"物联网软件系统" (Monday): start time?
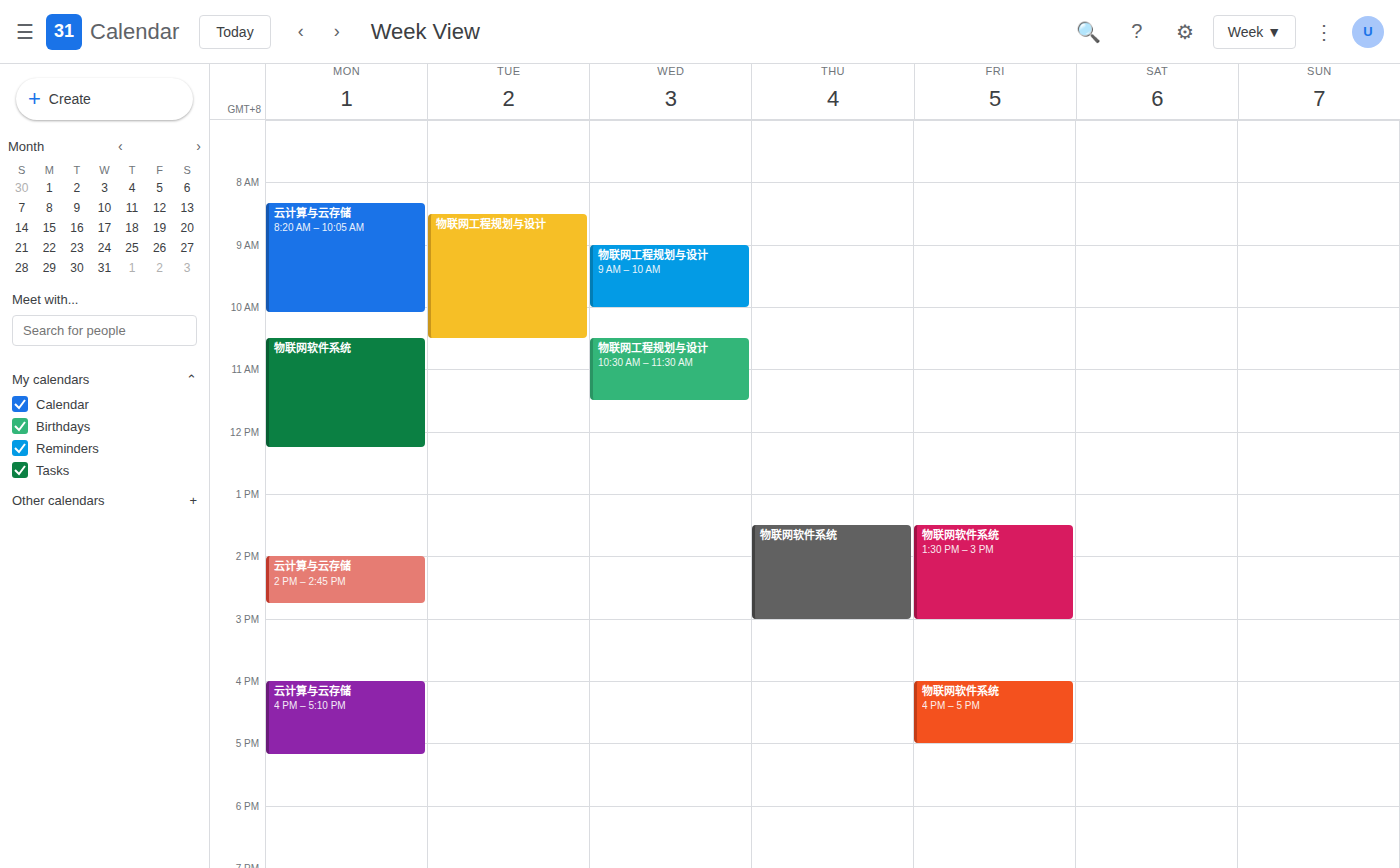
10:30 AM